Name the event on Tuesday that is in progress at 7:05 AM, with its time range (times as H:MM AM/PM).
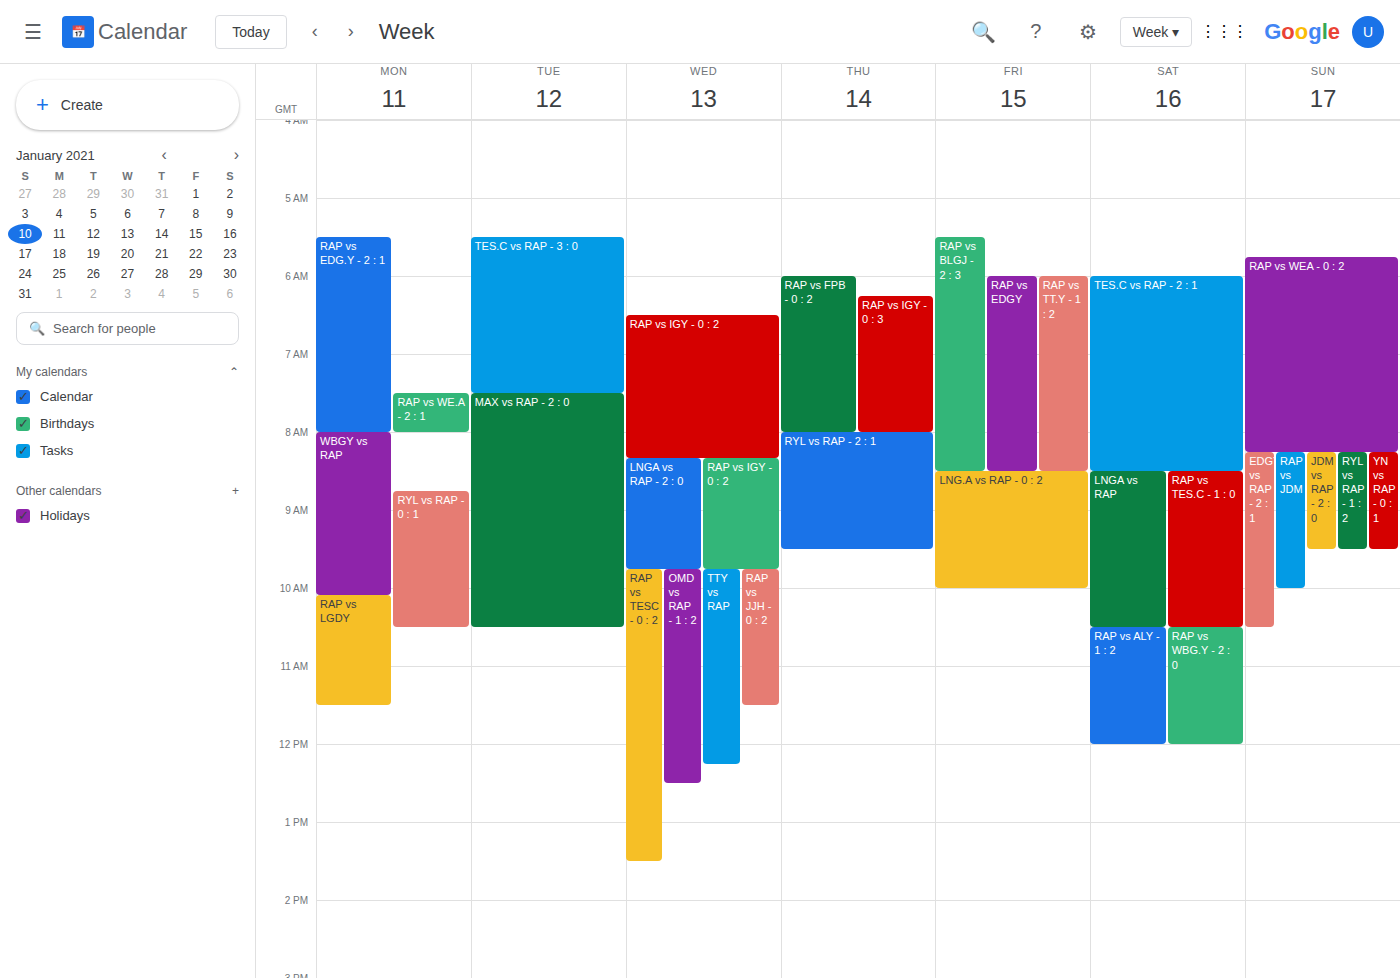
"TES.C vs RAP - 3 : 0", 5:30 AM to 7:30 AM